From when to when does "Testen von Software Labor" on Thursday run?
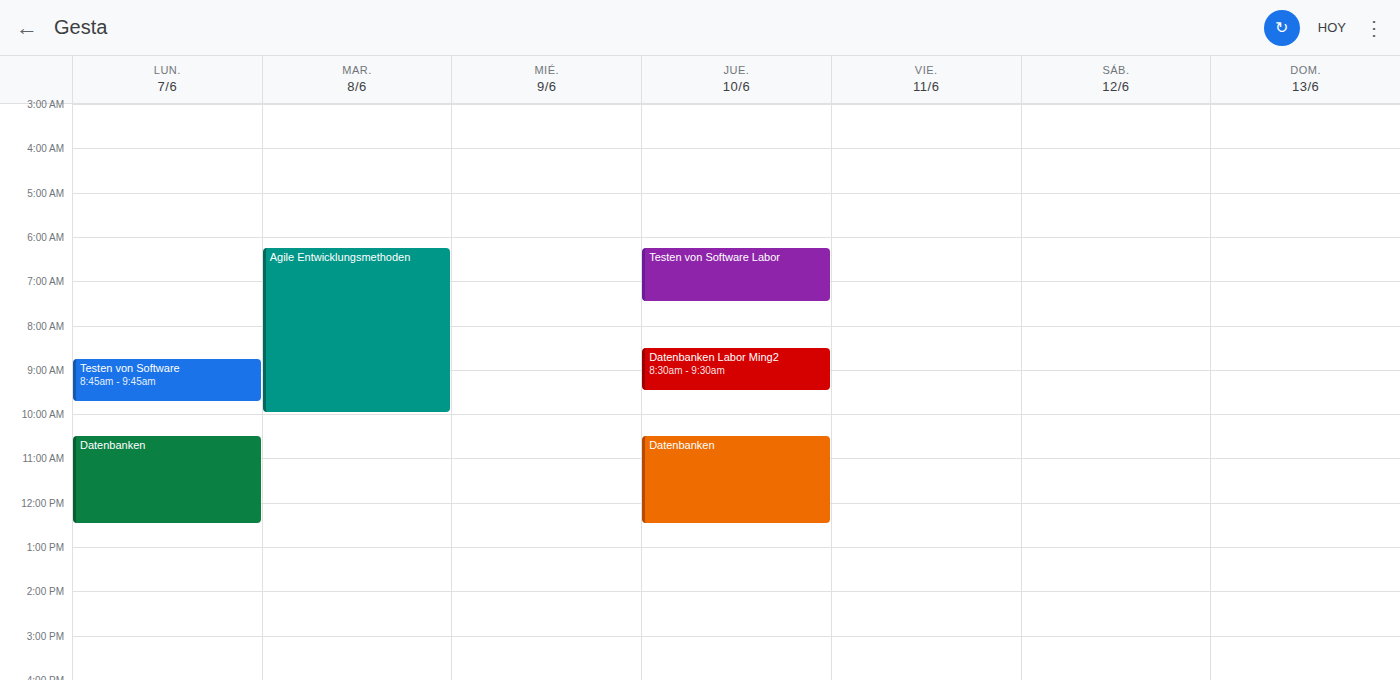
6:15 AM to 7:30 AM